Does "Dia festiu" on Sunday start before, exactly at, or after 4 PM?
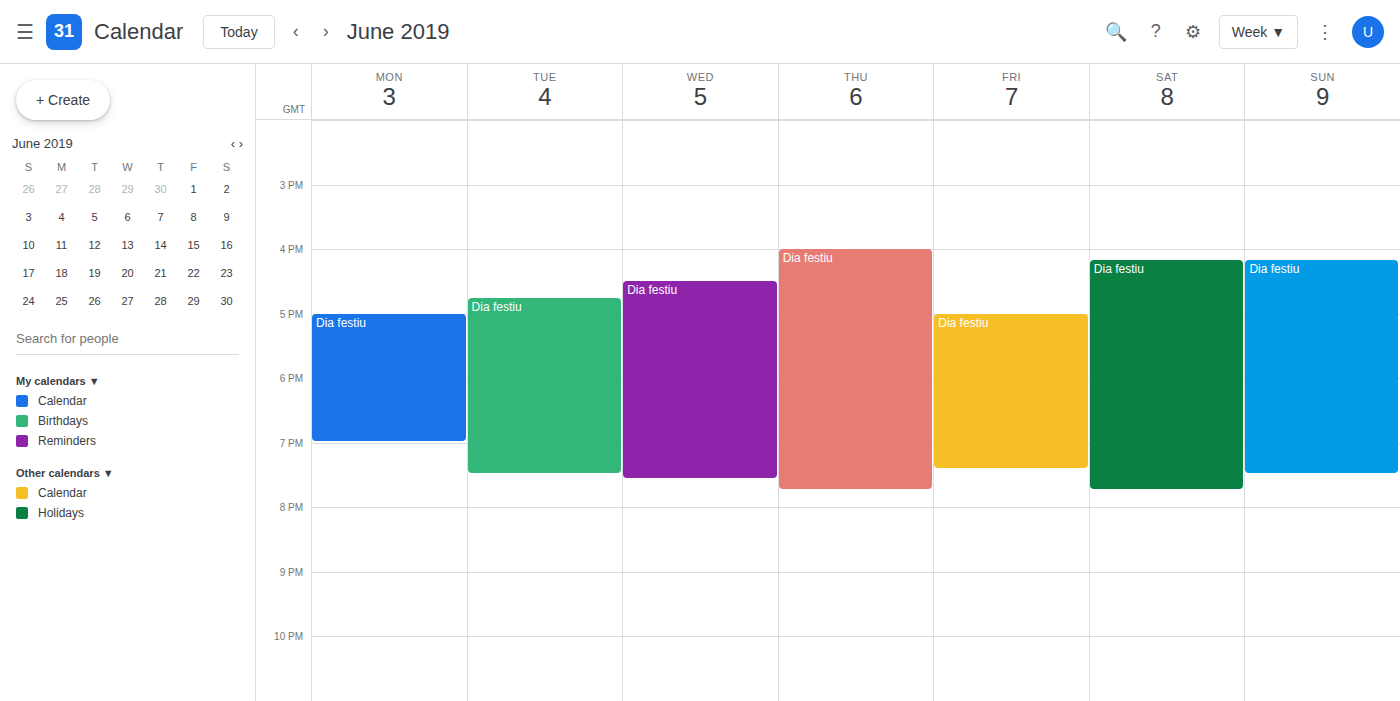
4:10 PM -- after 4 PM, 10 minutes below the 4 PM line.